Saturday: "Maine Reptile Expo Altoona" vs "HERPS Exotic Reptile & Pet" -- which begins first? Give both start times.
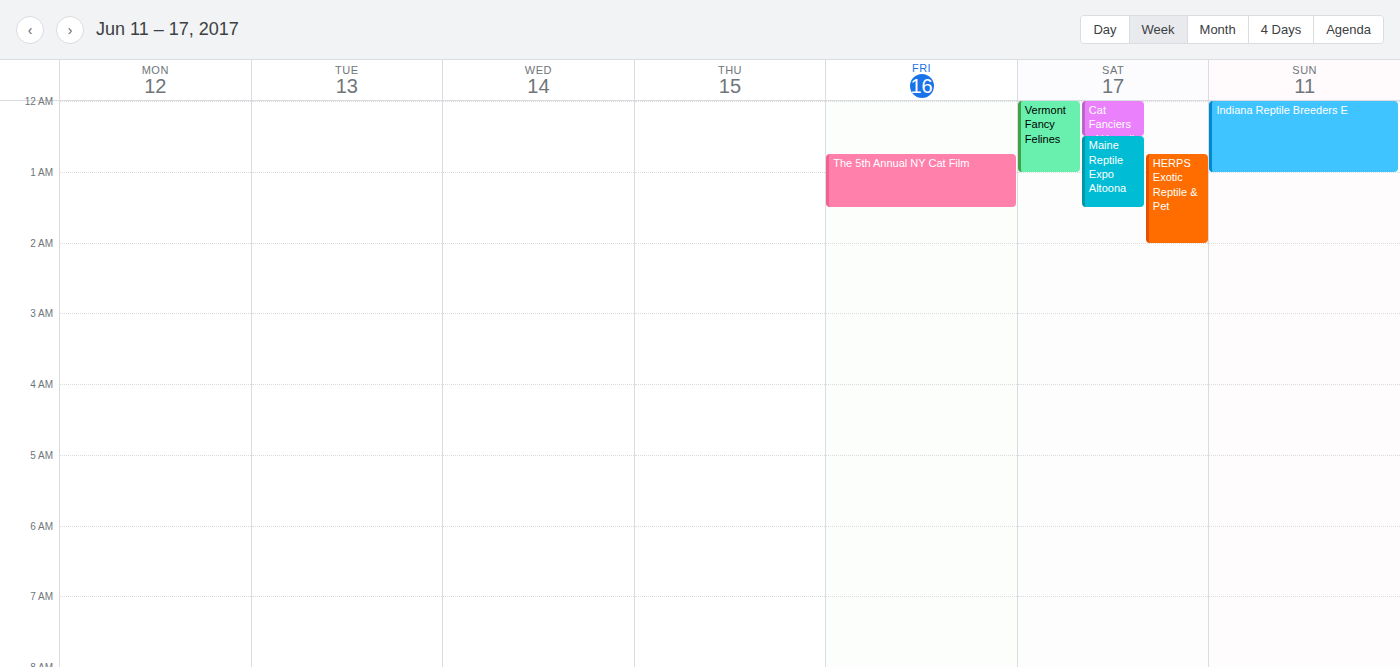
"Maine Reptile Expo Altoona" 12:30 AM; "HERPS Exotic Reptile & Pet" 12:45 AM.